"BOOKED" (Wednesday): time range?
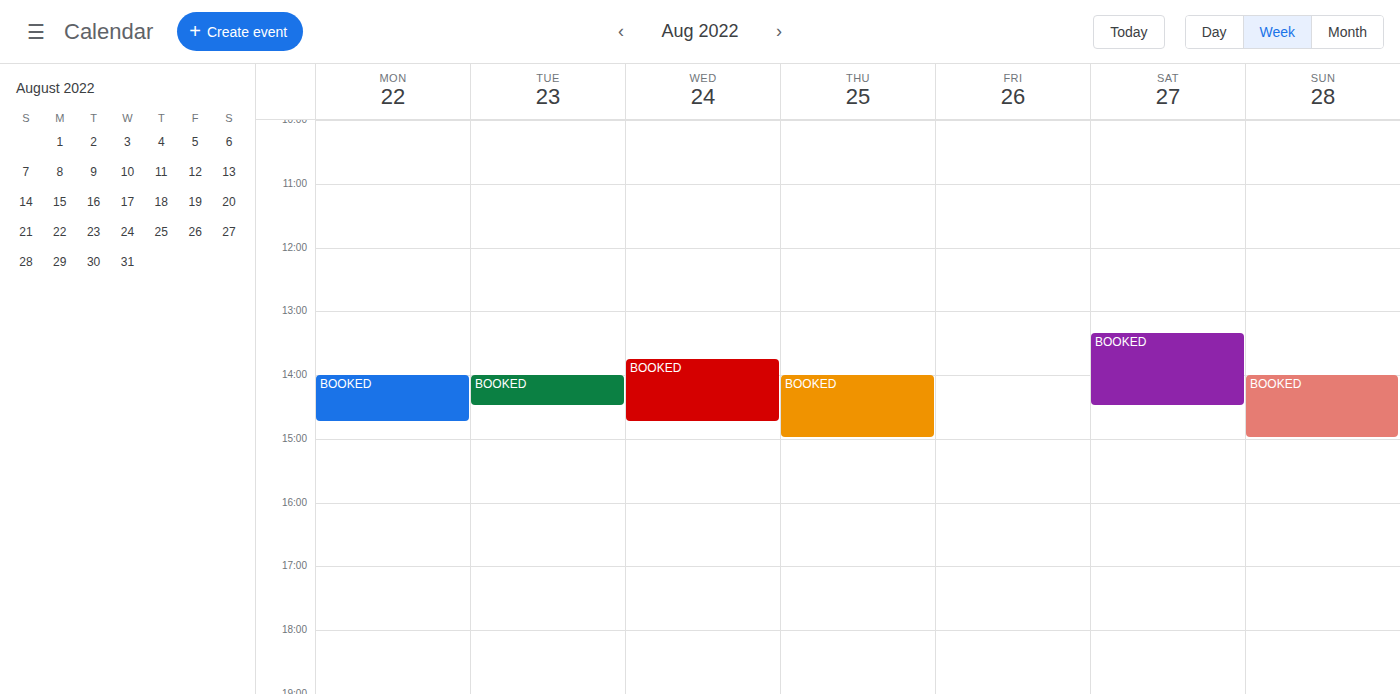
1:45 PM to 2:45 PM